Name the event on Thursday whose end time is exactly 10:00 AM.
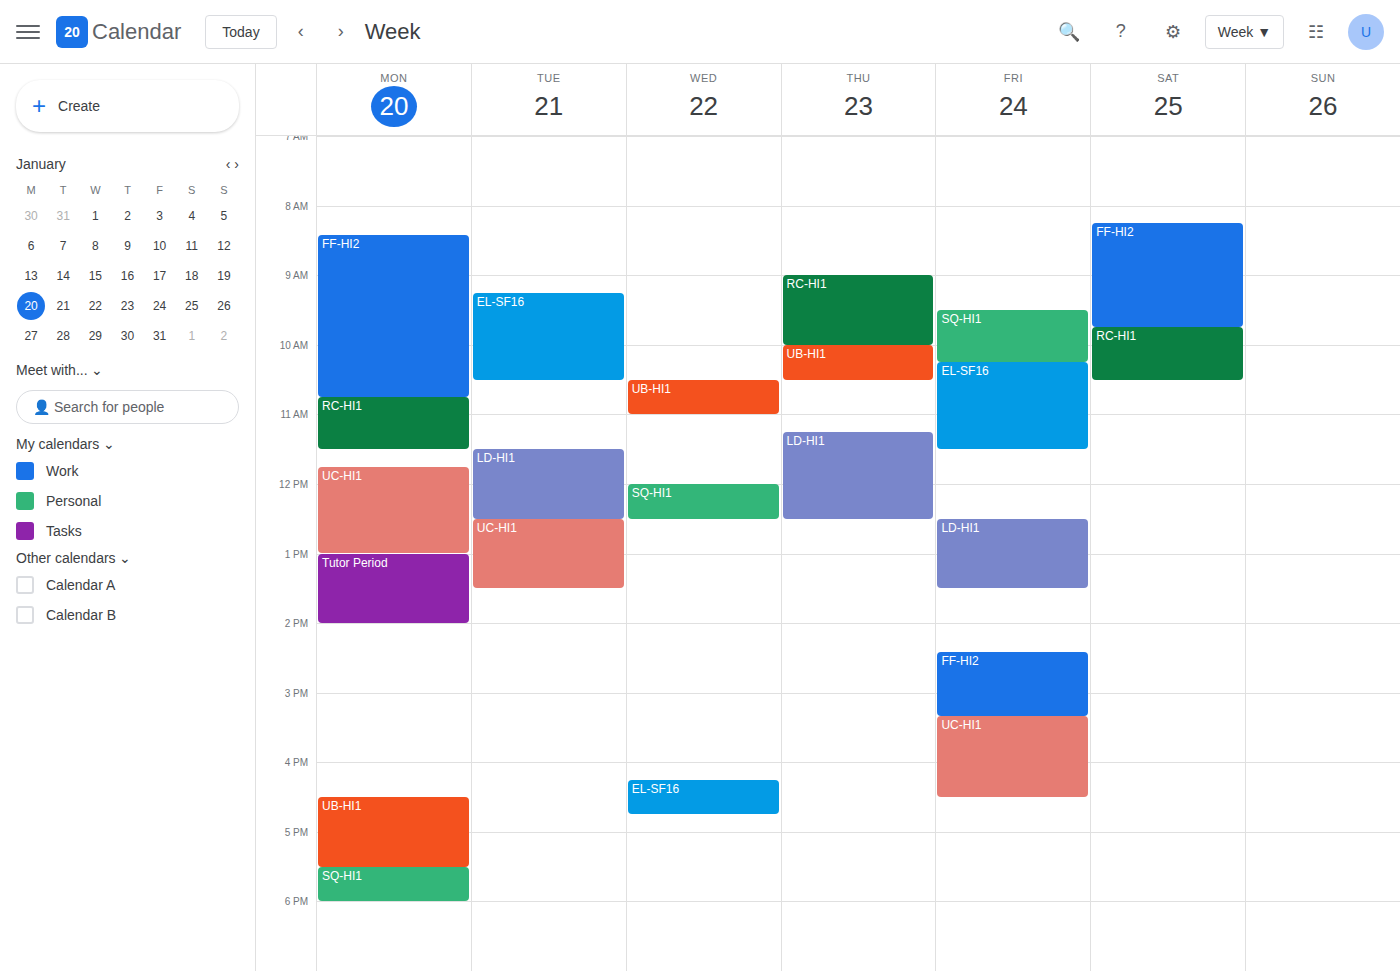
"RC-HI1"